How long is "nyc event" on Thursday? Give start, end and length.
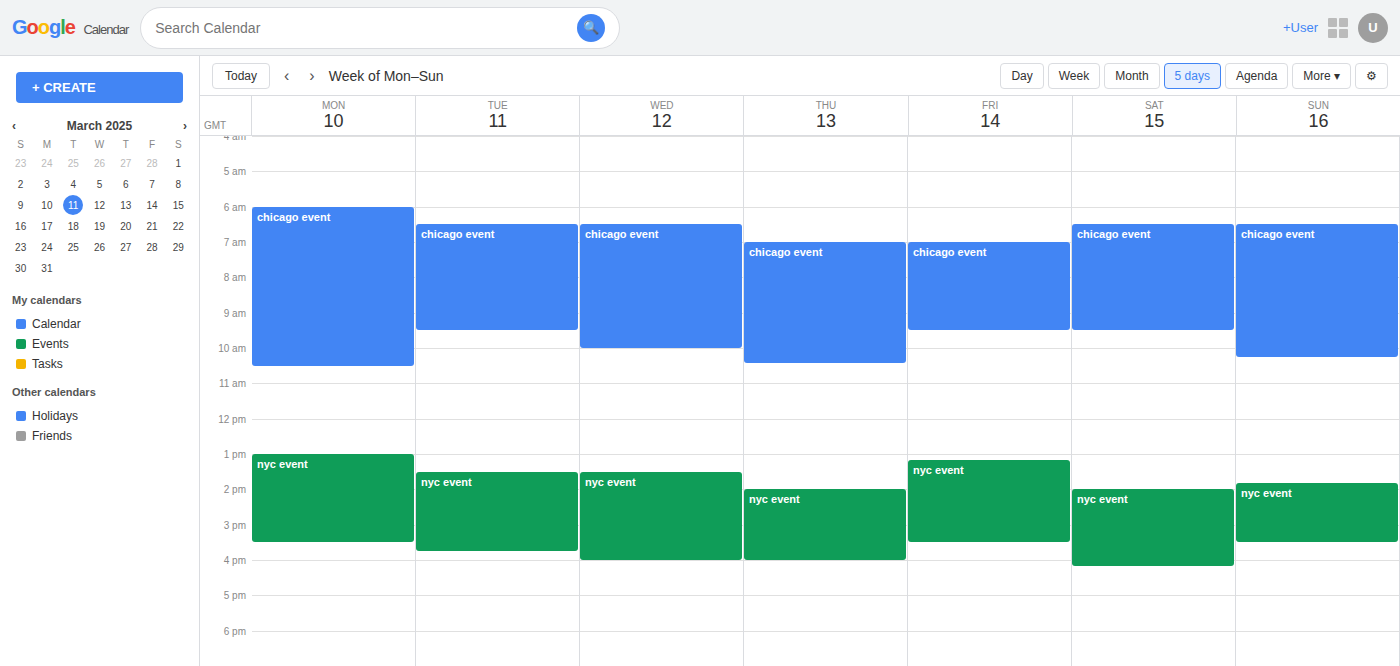
14:00 to 16:00, 2 hours